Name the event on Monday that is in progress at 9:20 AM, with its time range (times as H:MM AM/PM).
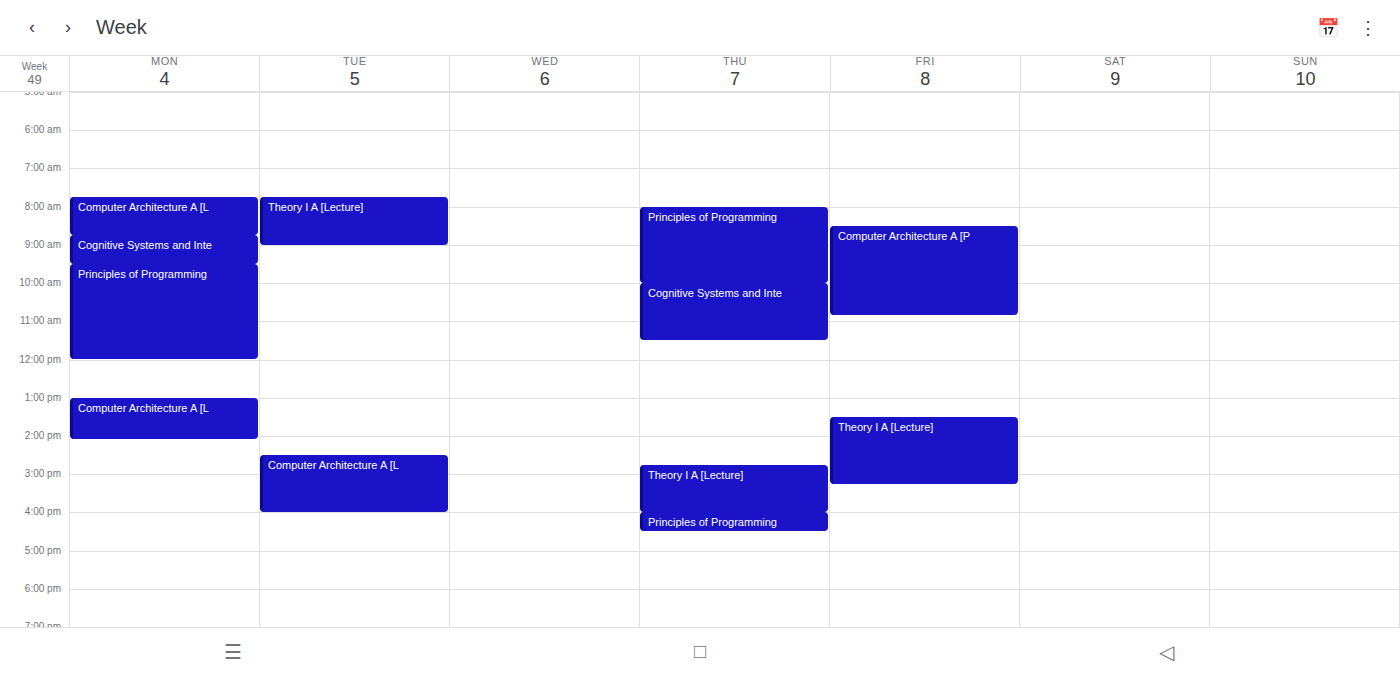
"Cognitive Systems and Inte", 8:45 AM to 9:30 AM